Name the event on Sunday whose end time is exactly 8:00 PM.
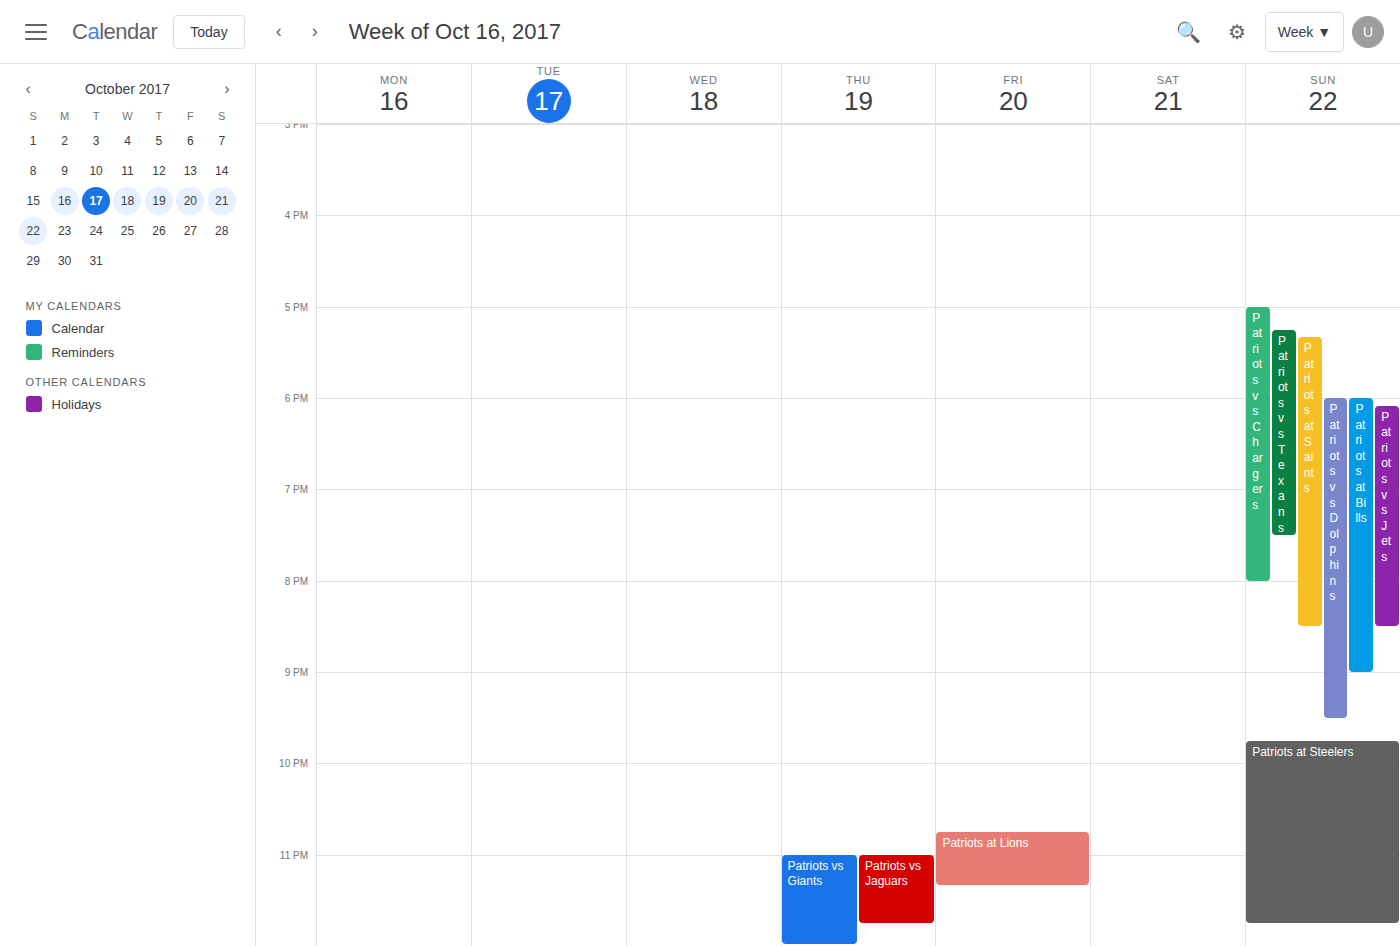
"Patriots vs Chargers"